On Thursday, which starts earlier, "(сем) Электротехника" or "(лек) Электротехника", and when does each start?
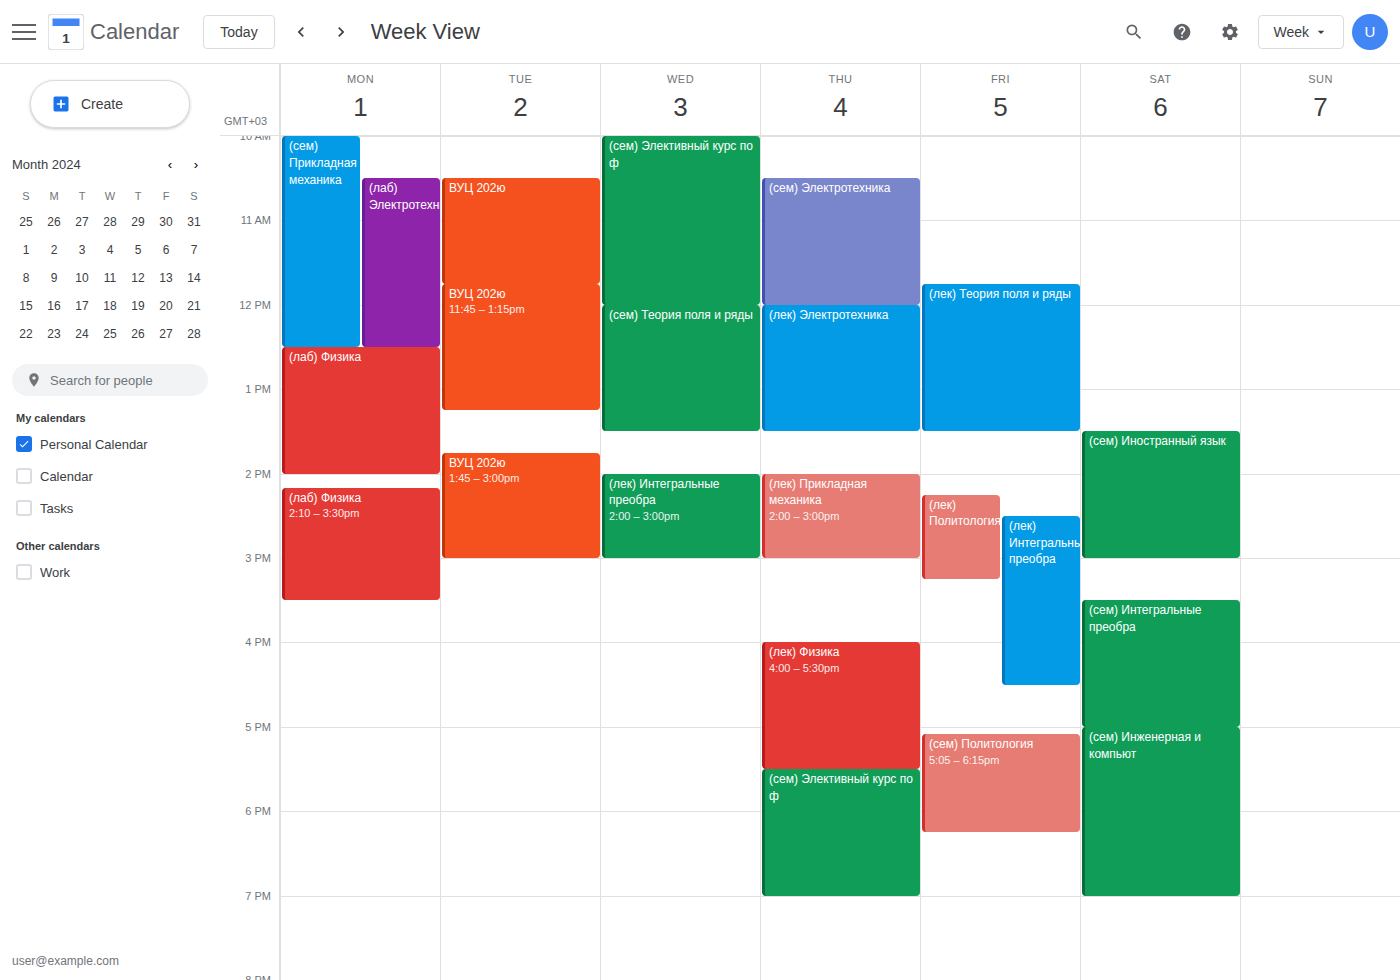
"(сем) Электротехника" 10:30 AM; "(лек) Электротехника" 12:00 PM.